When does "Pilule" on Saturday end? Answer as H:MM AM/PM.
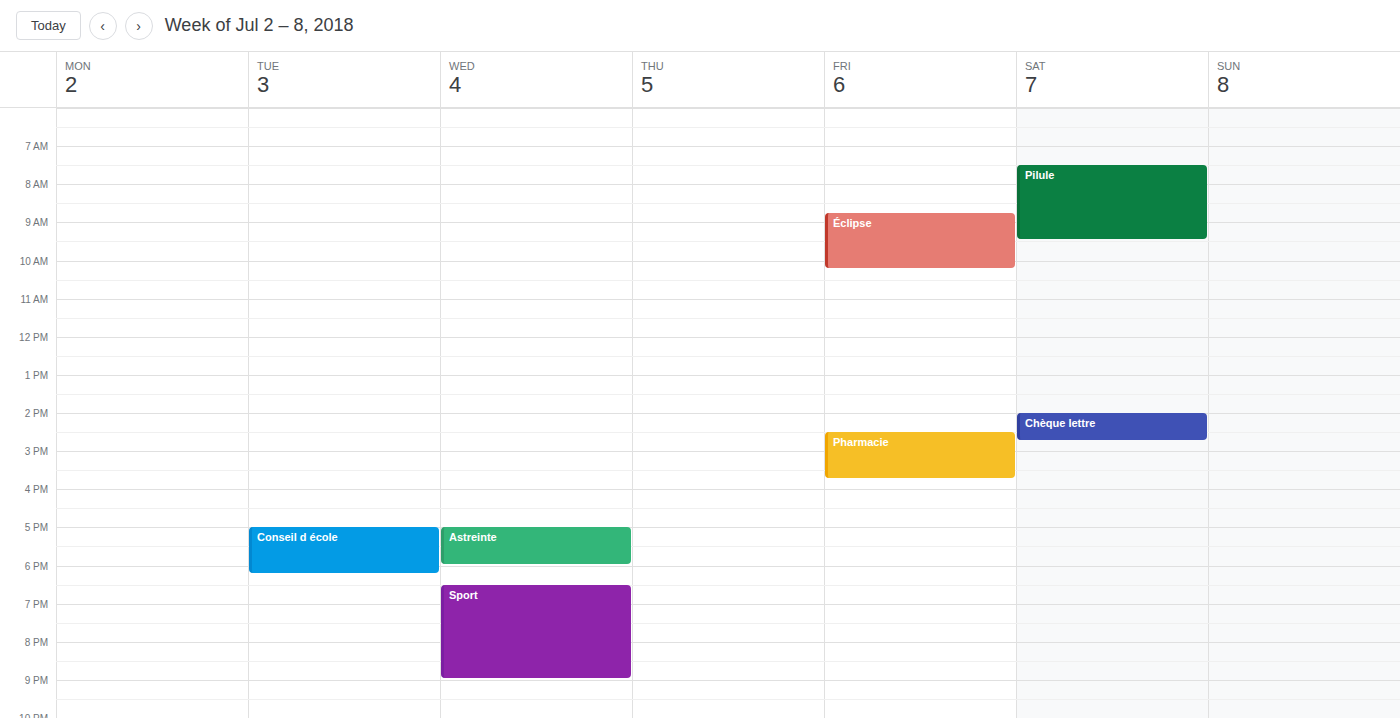
9:30 AM